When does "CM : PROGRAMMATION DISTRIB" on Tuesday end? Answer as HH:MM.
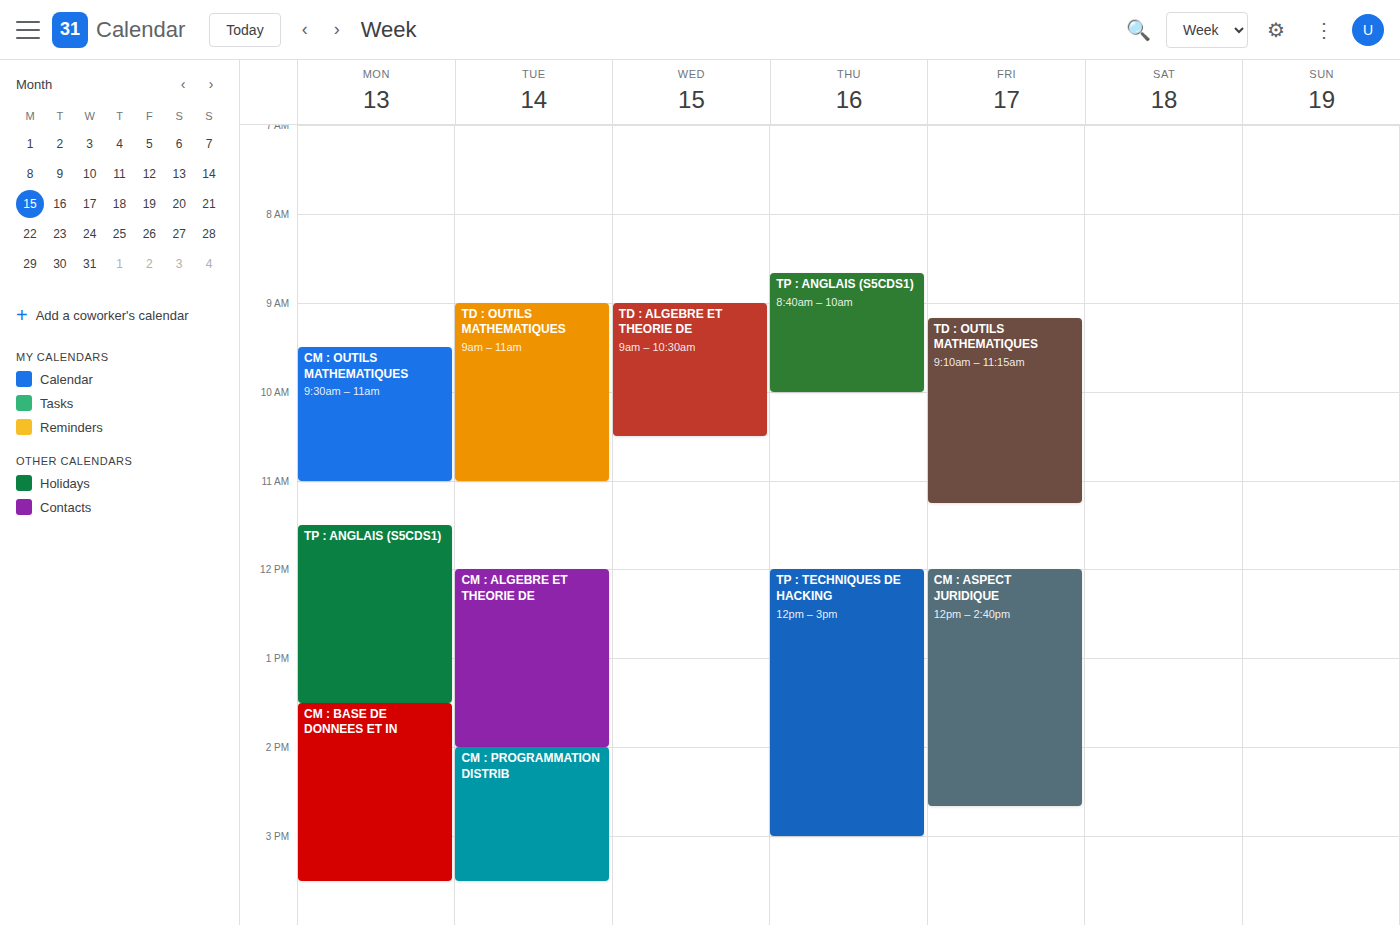
15:30